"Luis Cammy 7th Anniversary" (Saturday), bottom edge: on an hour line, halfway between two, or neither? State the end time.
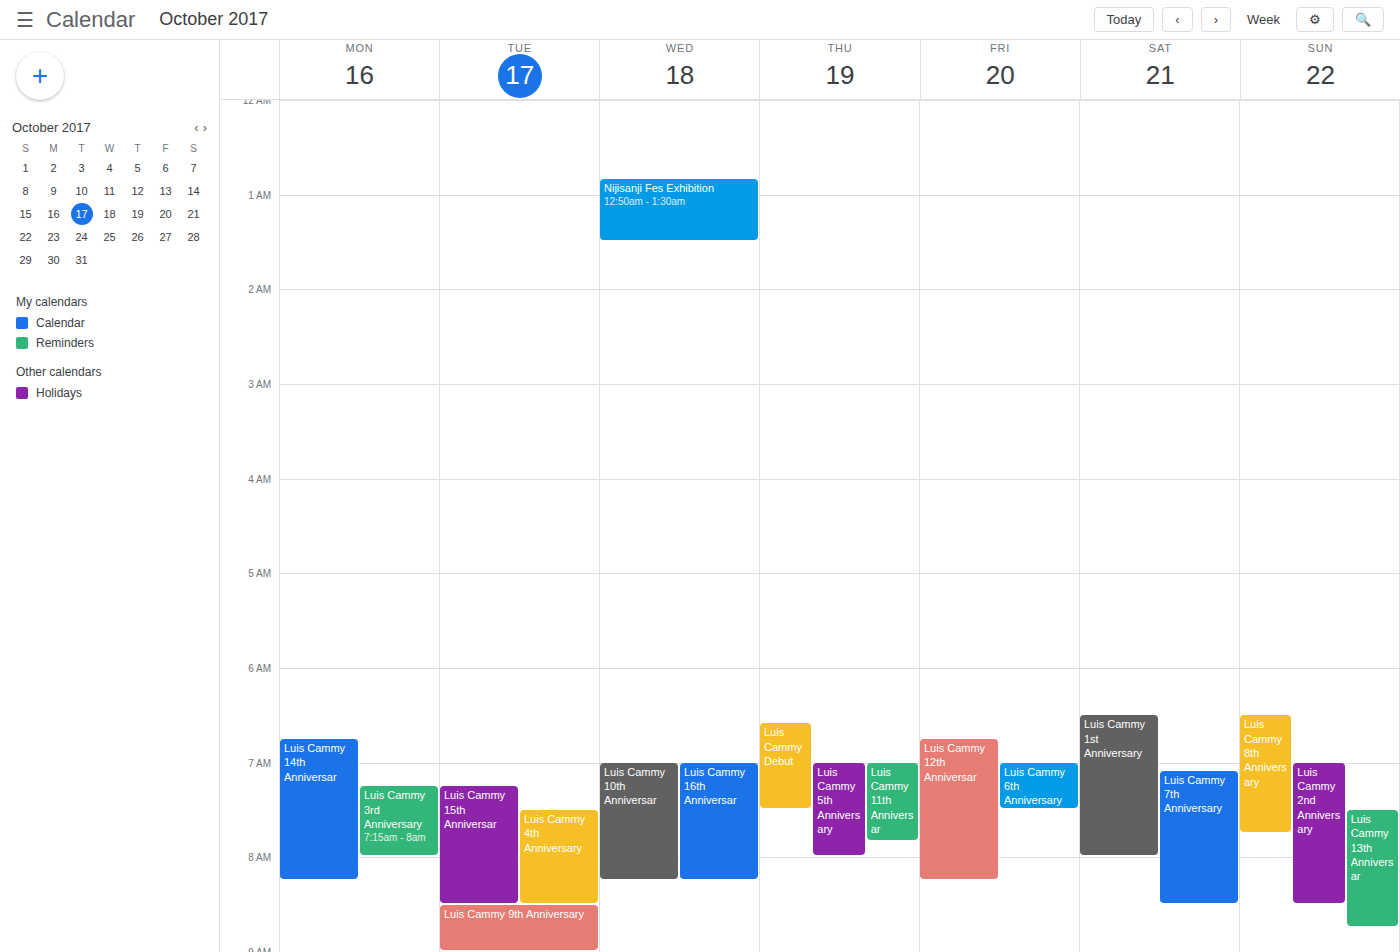
8:30 AM -- halfway between the 8 AM and 9 AM lines.